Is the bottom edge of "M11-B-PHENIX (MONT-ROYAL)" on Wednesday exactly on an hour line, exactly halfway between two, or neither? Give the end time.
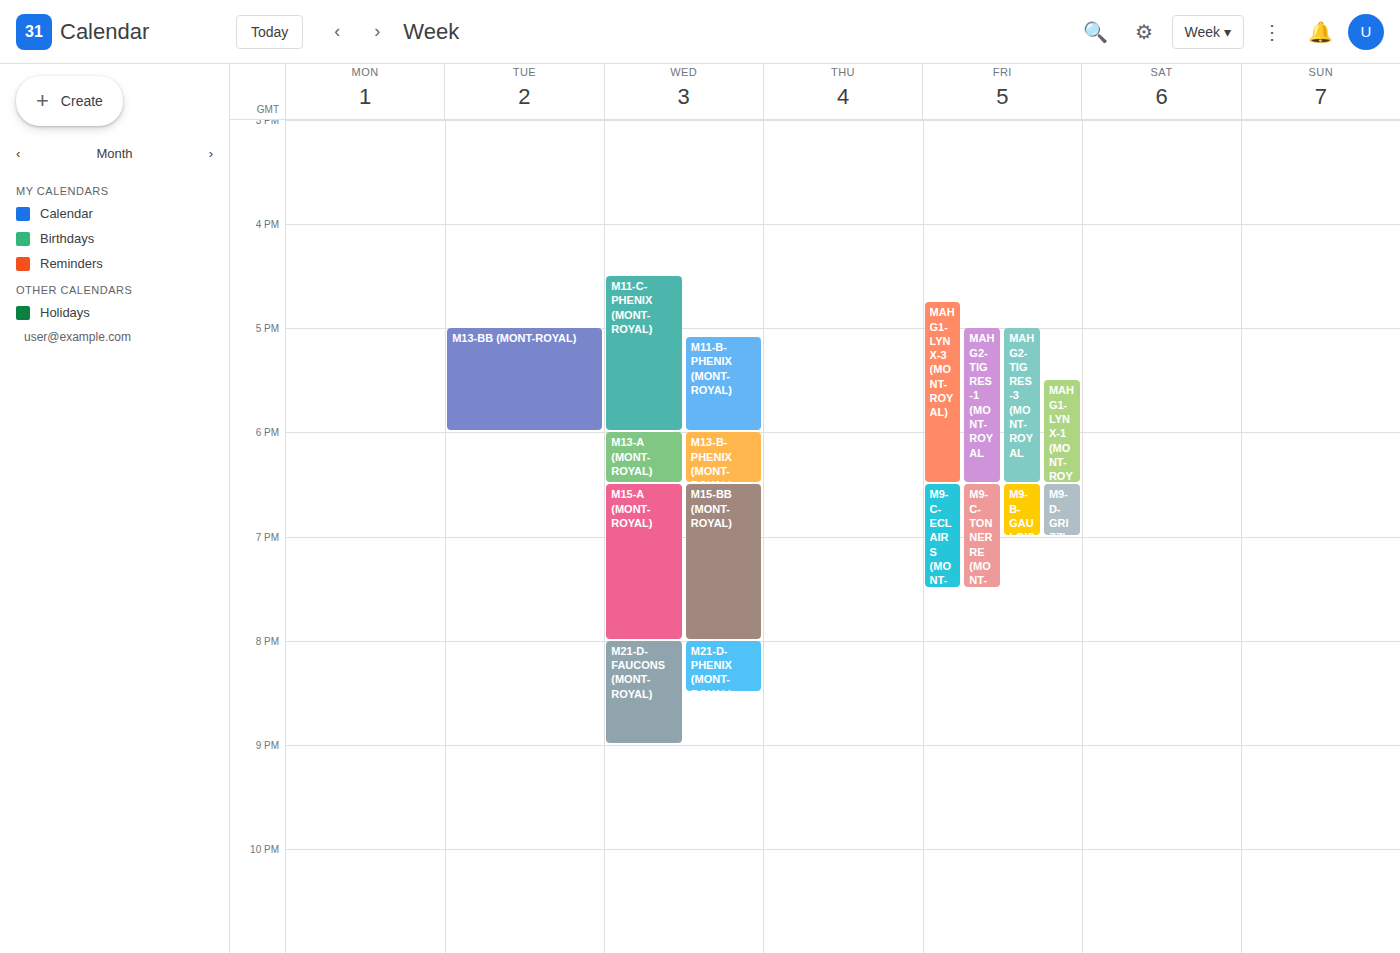
6:00 PM -- exactly on the 6 PM line.